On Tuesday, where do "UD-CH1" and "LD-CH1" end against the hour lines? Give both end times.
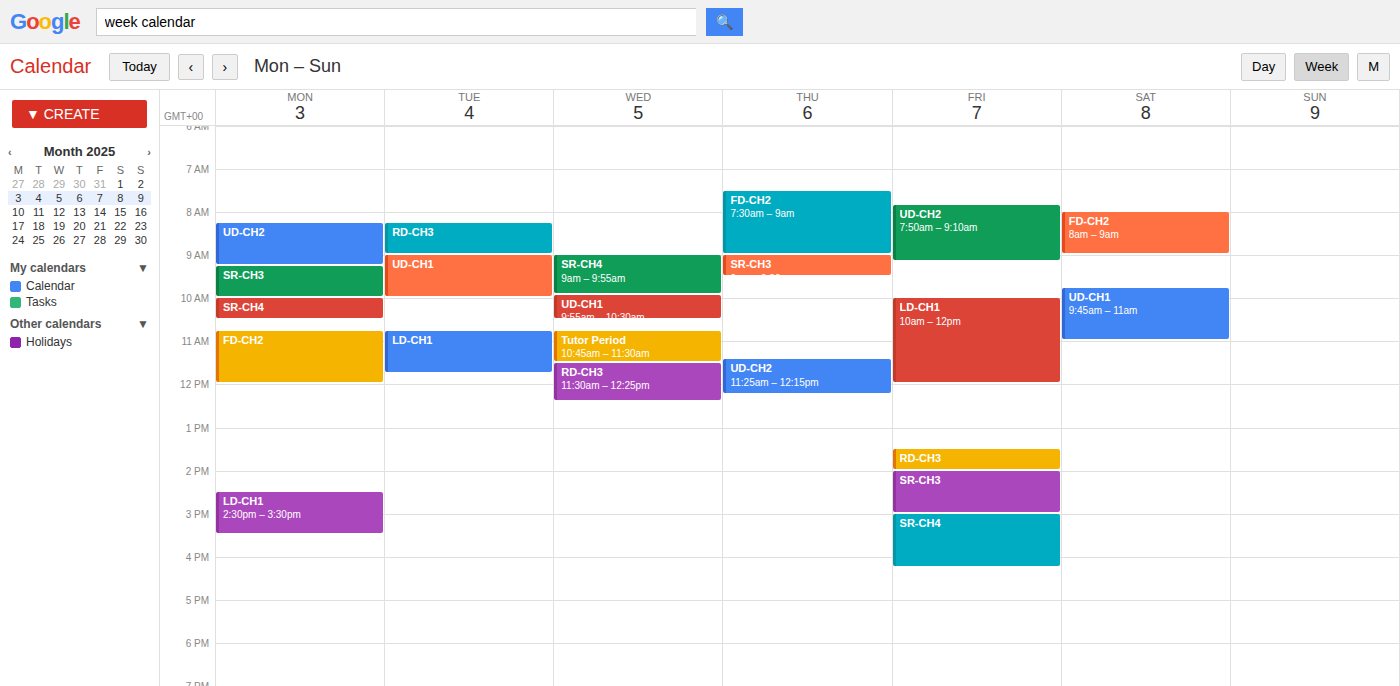
"UD-CH1": 10:00 AM, exactly on the 10 AM line. "LD-CH1": 11:45 AM, neither: three quarters of the way from the 11 AM line to the 12 PM line.